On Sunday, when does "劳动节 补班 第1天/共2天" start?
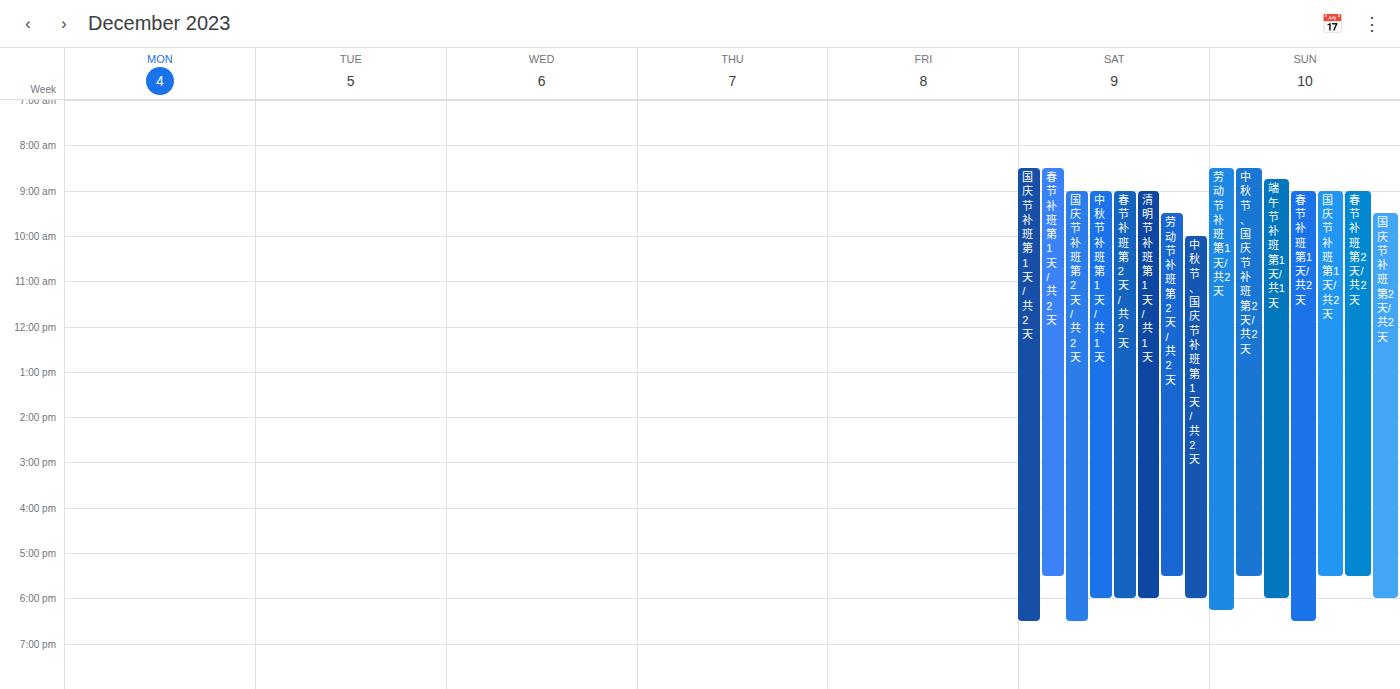
8:30 AM